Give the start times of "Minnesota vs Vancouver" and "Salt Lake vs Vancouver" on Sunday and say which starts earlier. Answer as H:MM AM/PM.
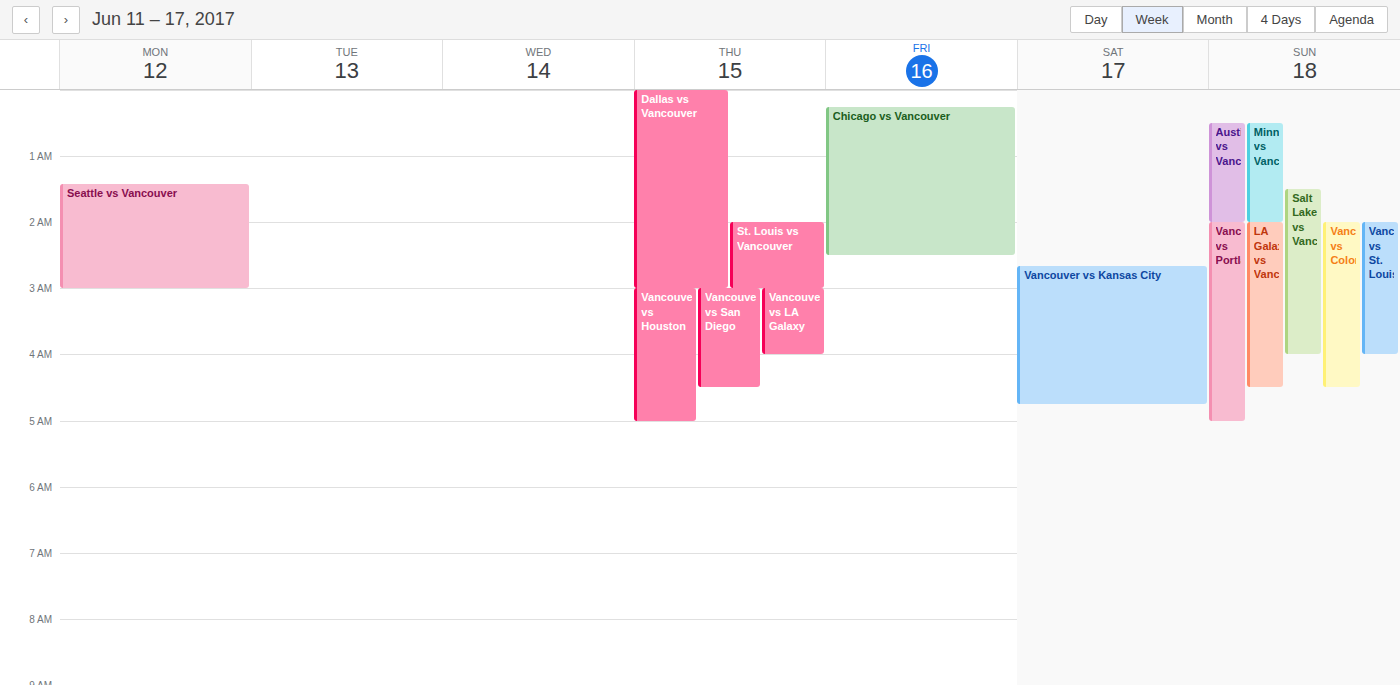
"Minnesota vs Vancouver" 12:30 AM; "Salt Lake vs Vancouver" 1:30 AM.